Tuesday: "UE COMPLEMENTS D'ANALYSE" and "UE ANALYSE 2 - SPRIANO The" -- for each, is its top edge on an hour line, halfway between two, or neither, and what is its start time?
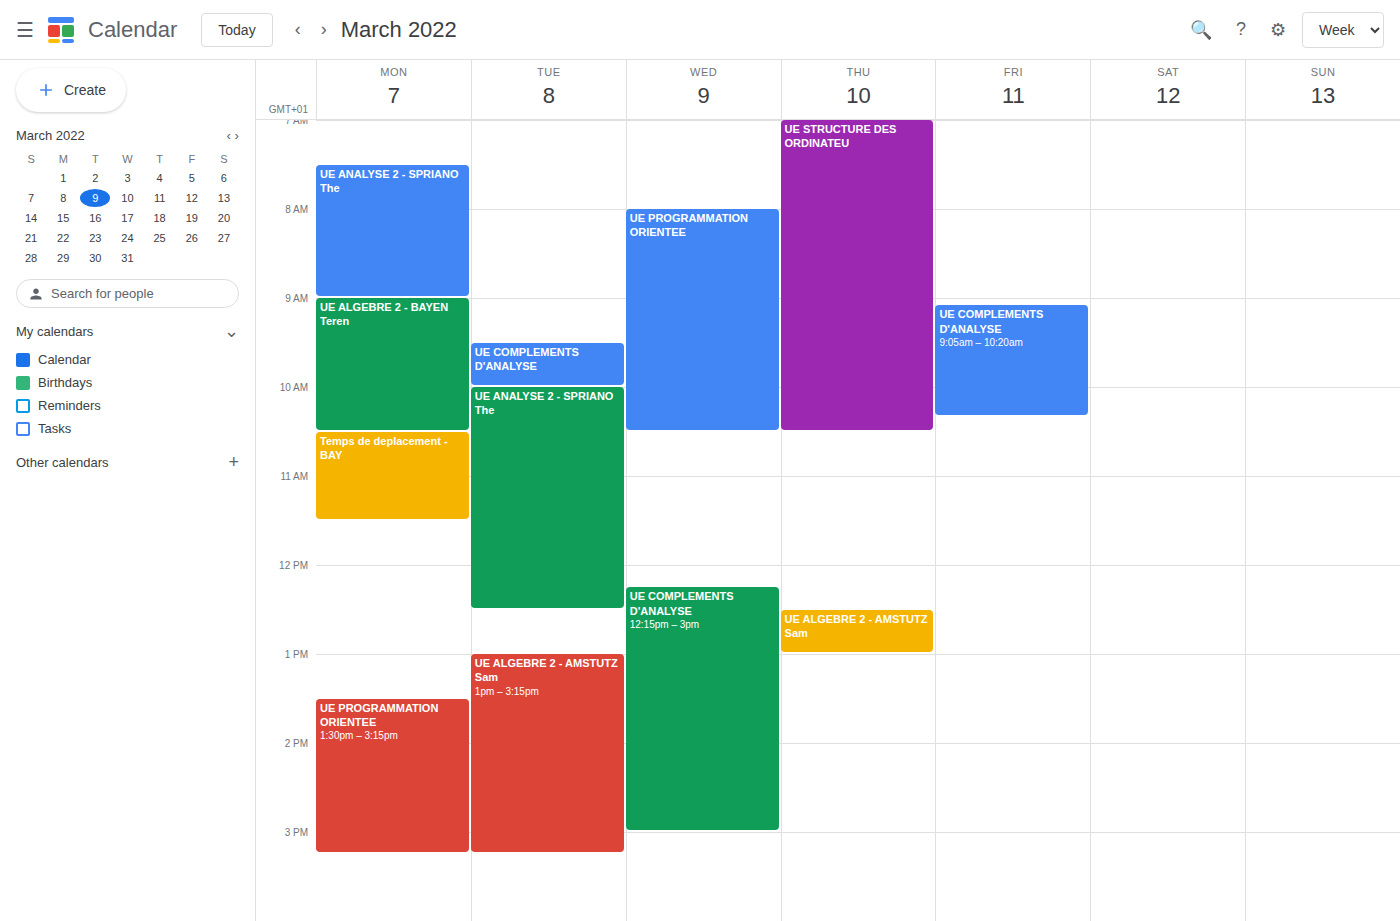
"UE COMPLEMENTS D'ANALYSE": 9:30 AM, halfway between the 9 AM and 10 AM lines. "UE ANALYSE 2 - SPRIANO The": 10:00 AM, exactly on the 10 AM line.